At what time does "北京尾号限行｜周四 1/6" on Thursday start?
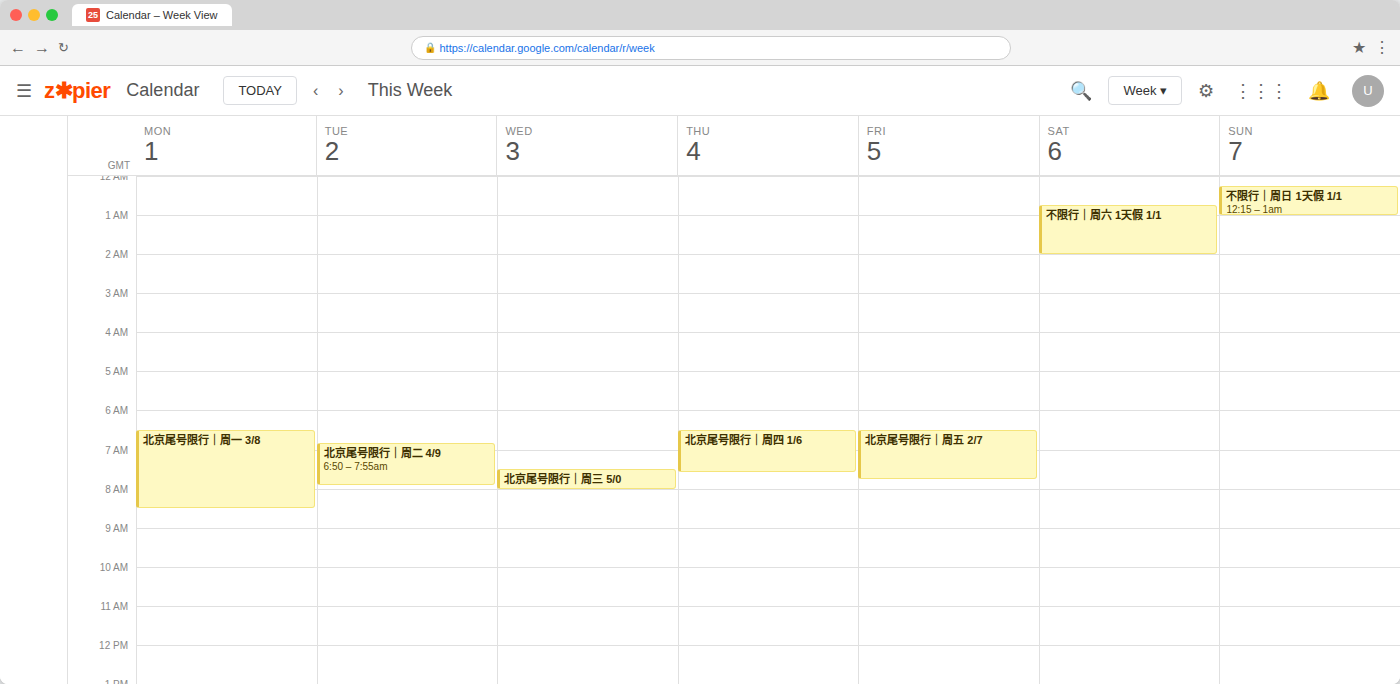
06:30